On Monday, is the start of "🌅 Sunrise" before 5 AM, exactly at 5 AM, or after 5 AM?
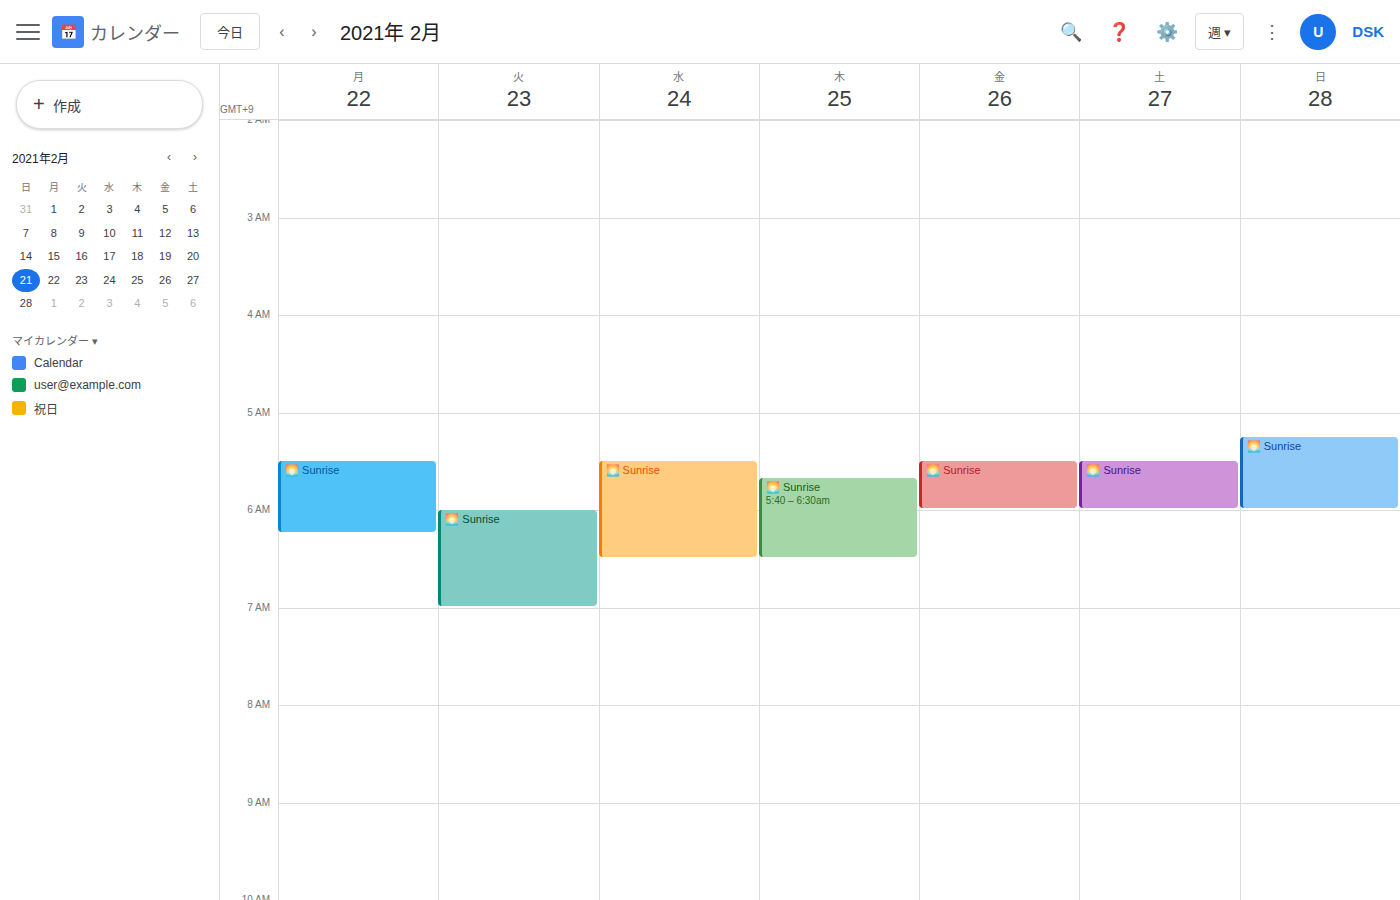
5:30 AM -- after 5 AM, 30 minutes below the 5 AM line.